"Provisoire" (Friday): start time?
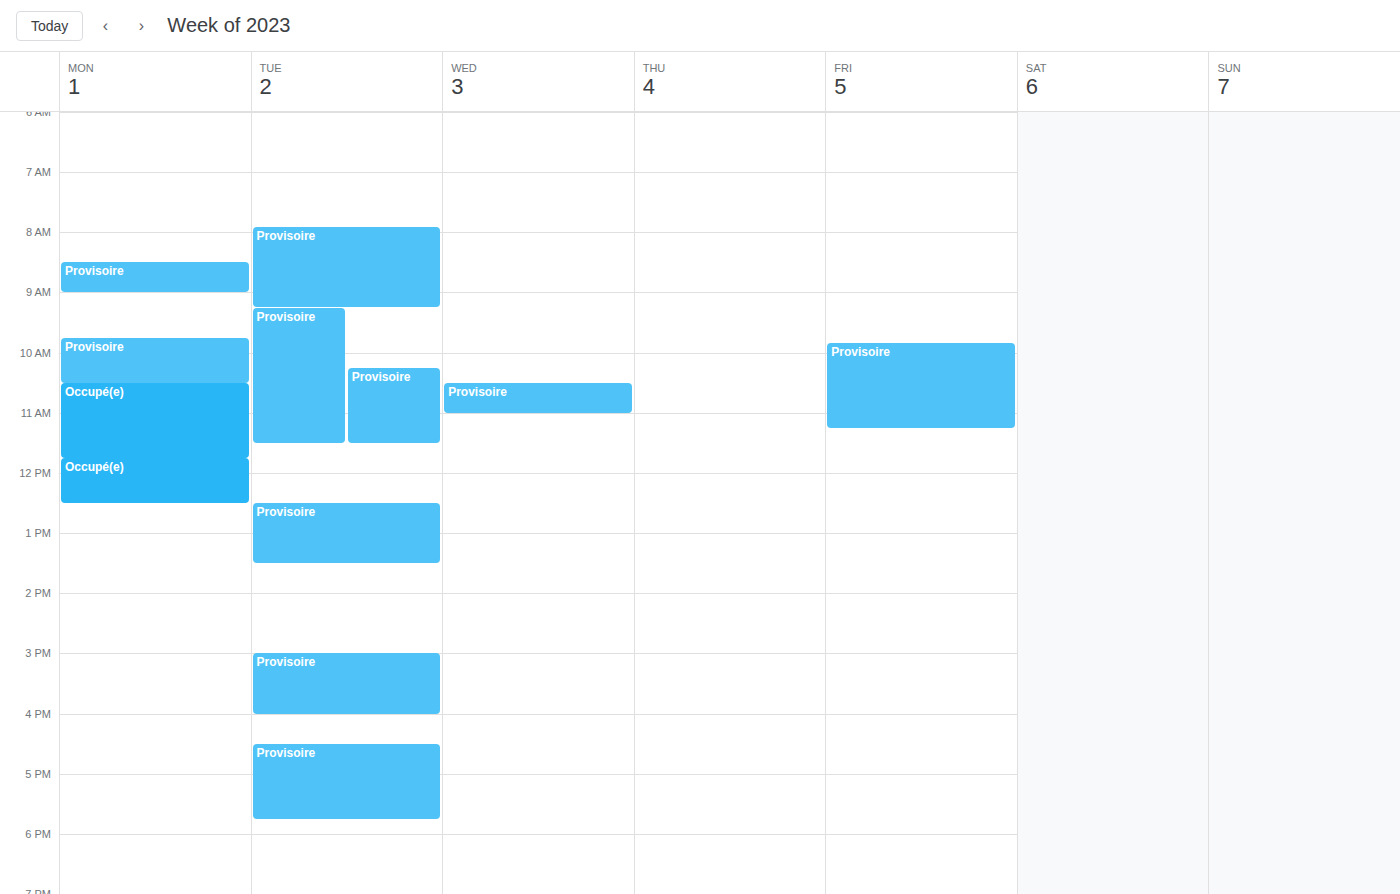
9:50 AM